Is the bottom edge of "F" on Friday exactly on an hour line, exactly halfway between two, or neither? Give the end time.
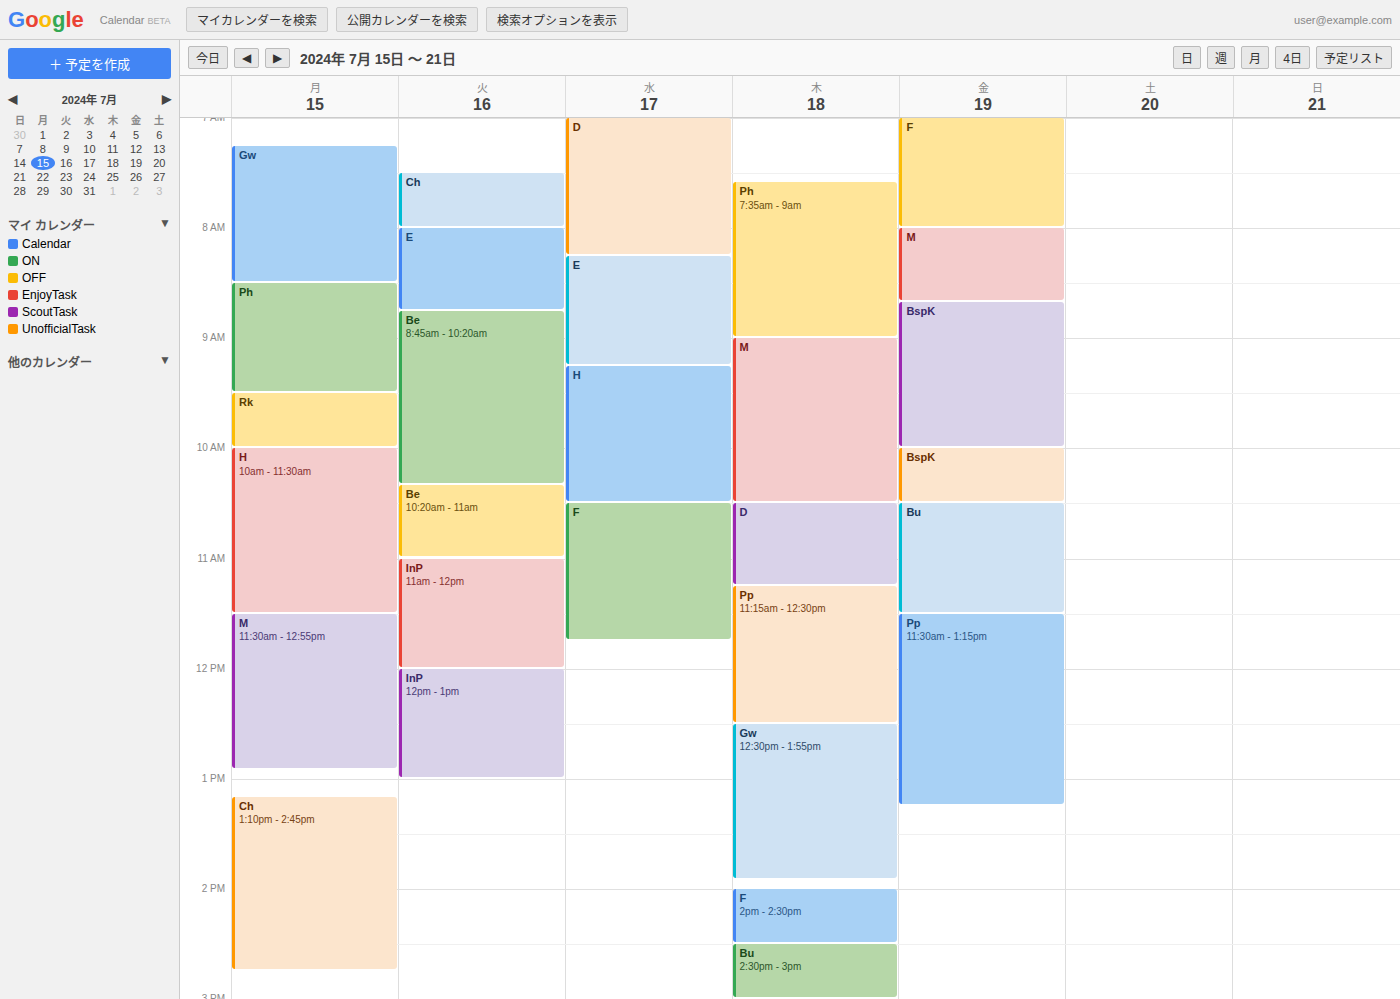
08:00 -- exactly on the 08:00 line.